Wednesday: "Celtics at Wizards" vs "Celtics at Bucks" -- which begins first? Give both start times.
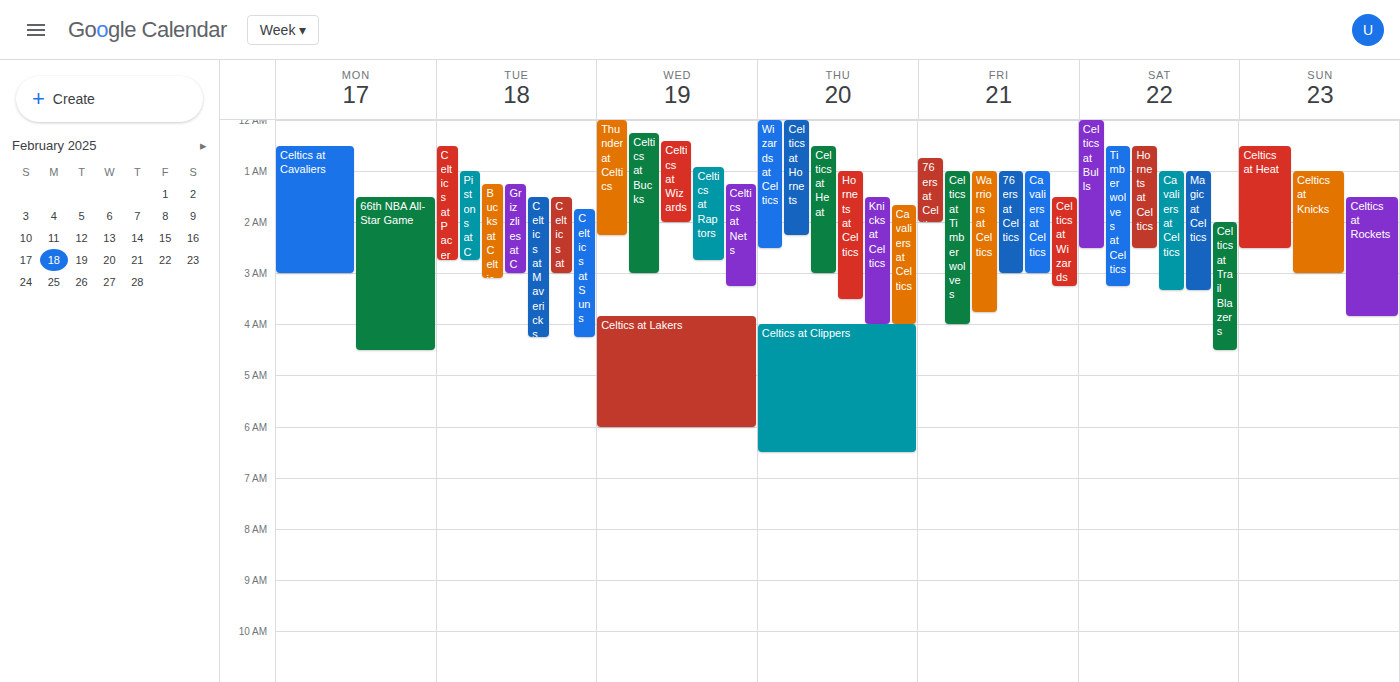
"Celtics at Bucks" 12:15 AM; "Celtics at Wizards" 12:25 AM.